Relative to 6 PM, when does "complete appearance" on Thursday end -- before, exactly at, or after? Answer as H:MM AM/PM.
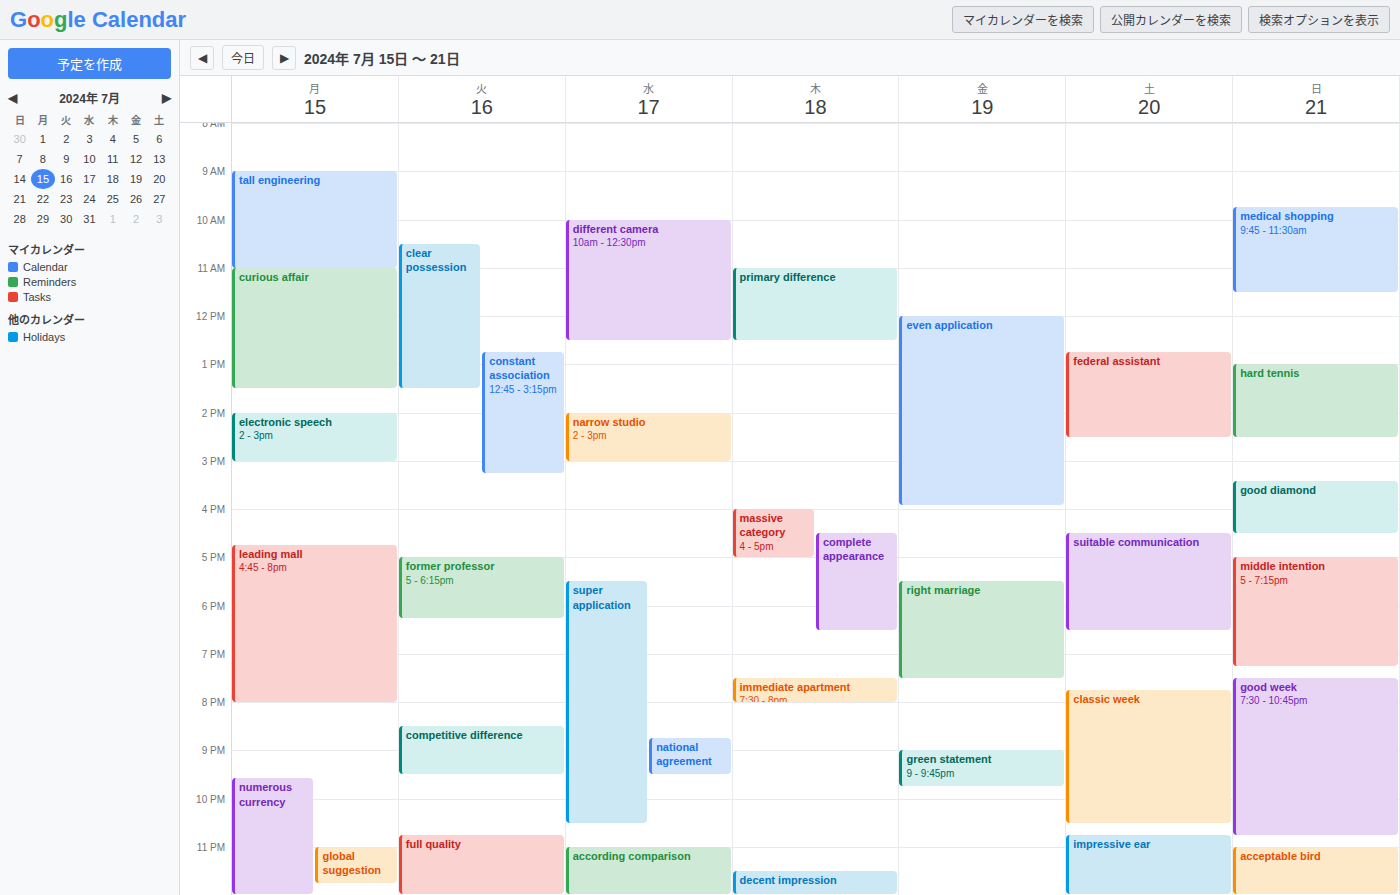
6:30 PM -- after 6 PM, 30 minutes below the 6 PM line.